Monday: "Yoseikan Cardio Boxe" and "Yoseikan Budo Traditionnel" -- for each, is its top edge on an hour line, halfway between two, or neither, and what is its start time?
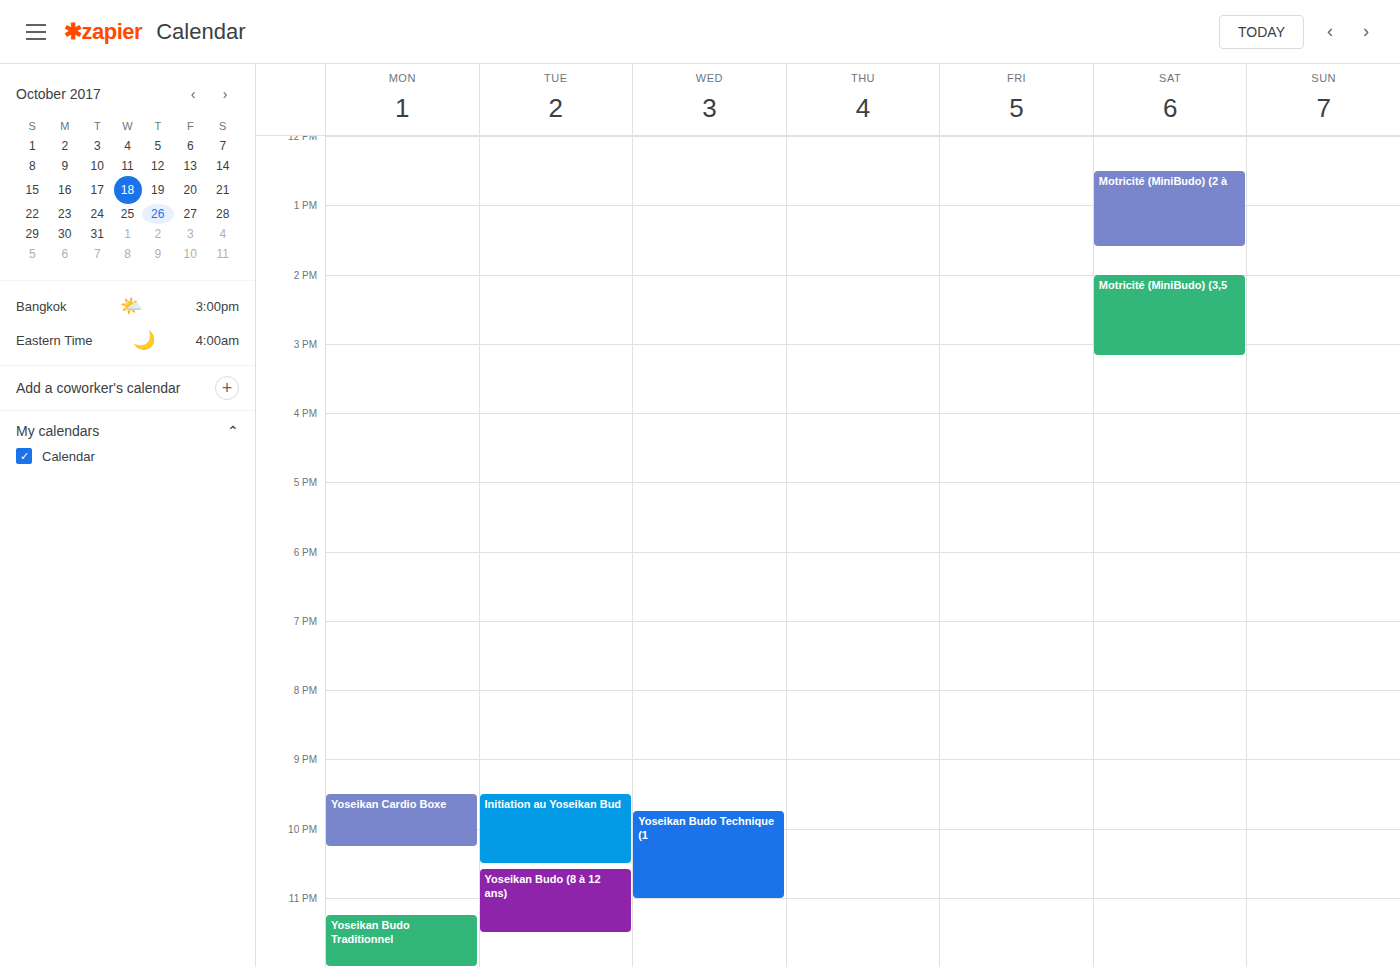
"Yoseikan Cardio Boxe": 9:30 PM, halfway between the 9 PM and 10 PM lines. "Yoseikan Budo Traditionnel": 11:15 PM, neither: a quarter of the way from the 11 PM line to the 12 AM line.